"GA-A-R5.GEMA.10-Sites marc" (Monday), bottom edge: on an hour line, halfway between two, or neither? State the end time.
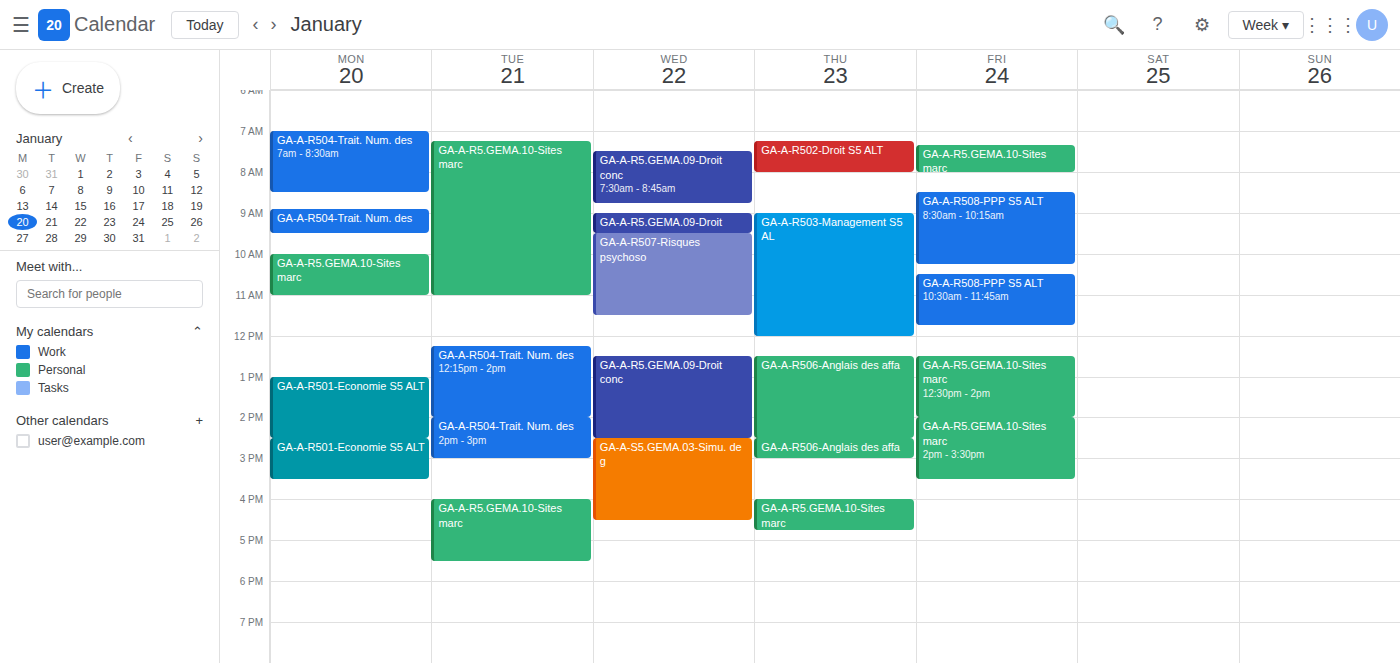
11:00 -- exactly on the 11:00 line.